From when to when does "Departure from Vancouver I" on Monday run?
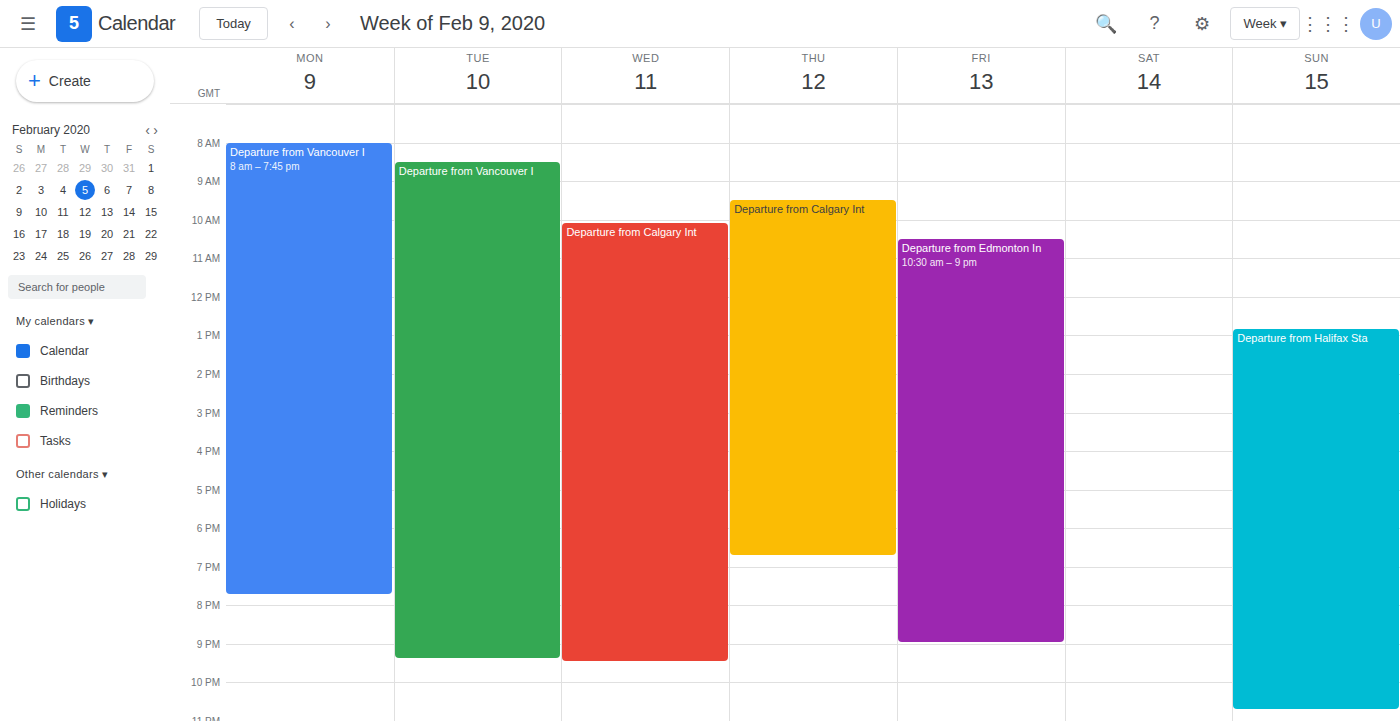
8:00 AM to 7:45 PM